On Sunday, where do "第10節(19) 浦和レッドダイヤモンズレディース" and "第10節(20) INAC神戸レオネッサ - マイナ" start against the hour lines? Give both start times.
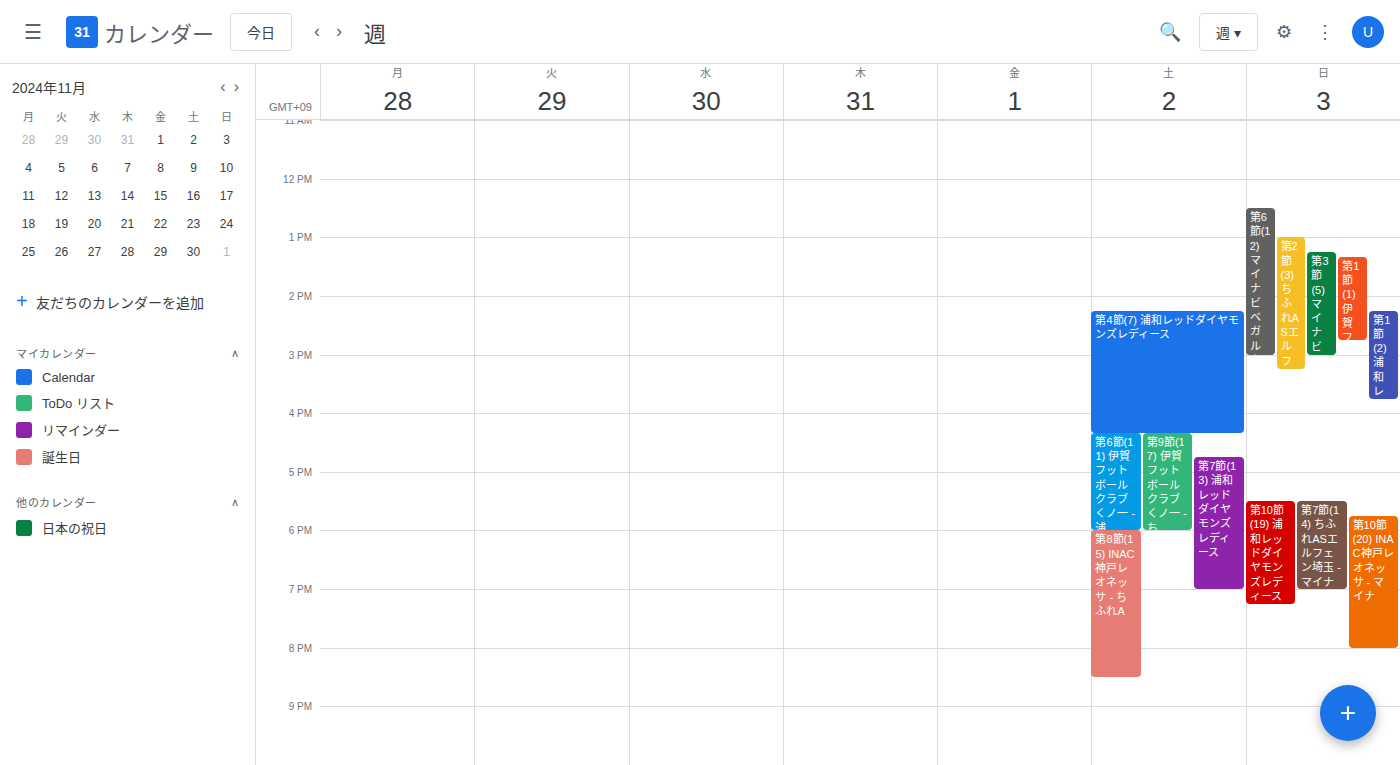
"第10節(19) 浦和レッドダイヤモンズレディース": 5:30 PM, halfway between the 5 PM and 6 PM lines. "第10節(20) INAC神戸レオネッサ - マイナ": 5:45 PM, neither: three quarters of the way from the 5 PM line to the 6 PM line.